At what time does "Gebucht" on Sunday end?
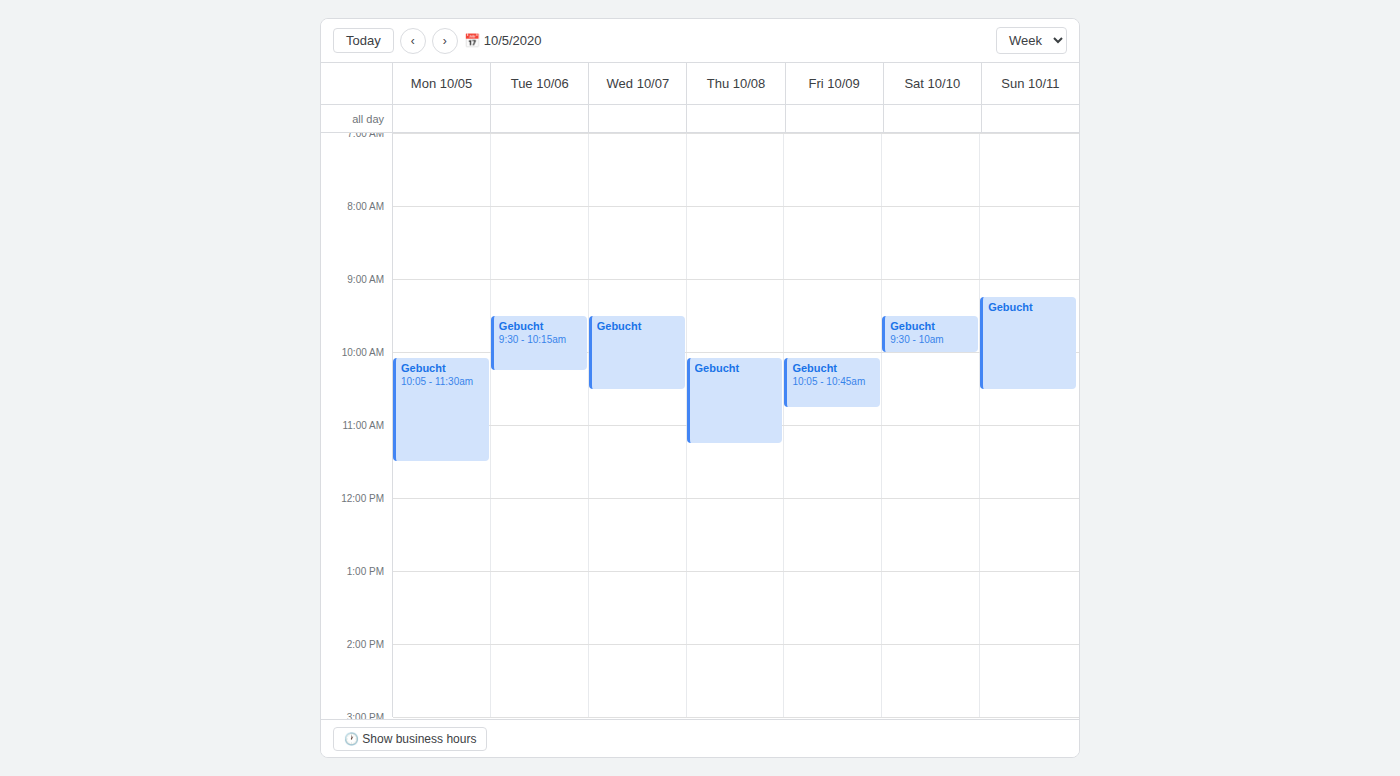
10:30 AM